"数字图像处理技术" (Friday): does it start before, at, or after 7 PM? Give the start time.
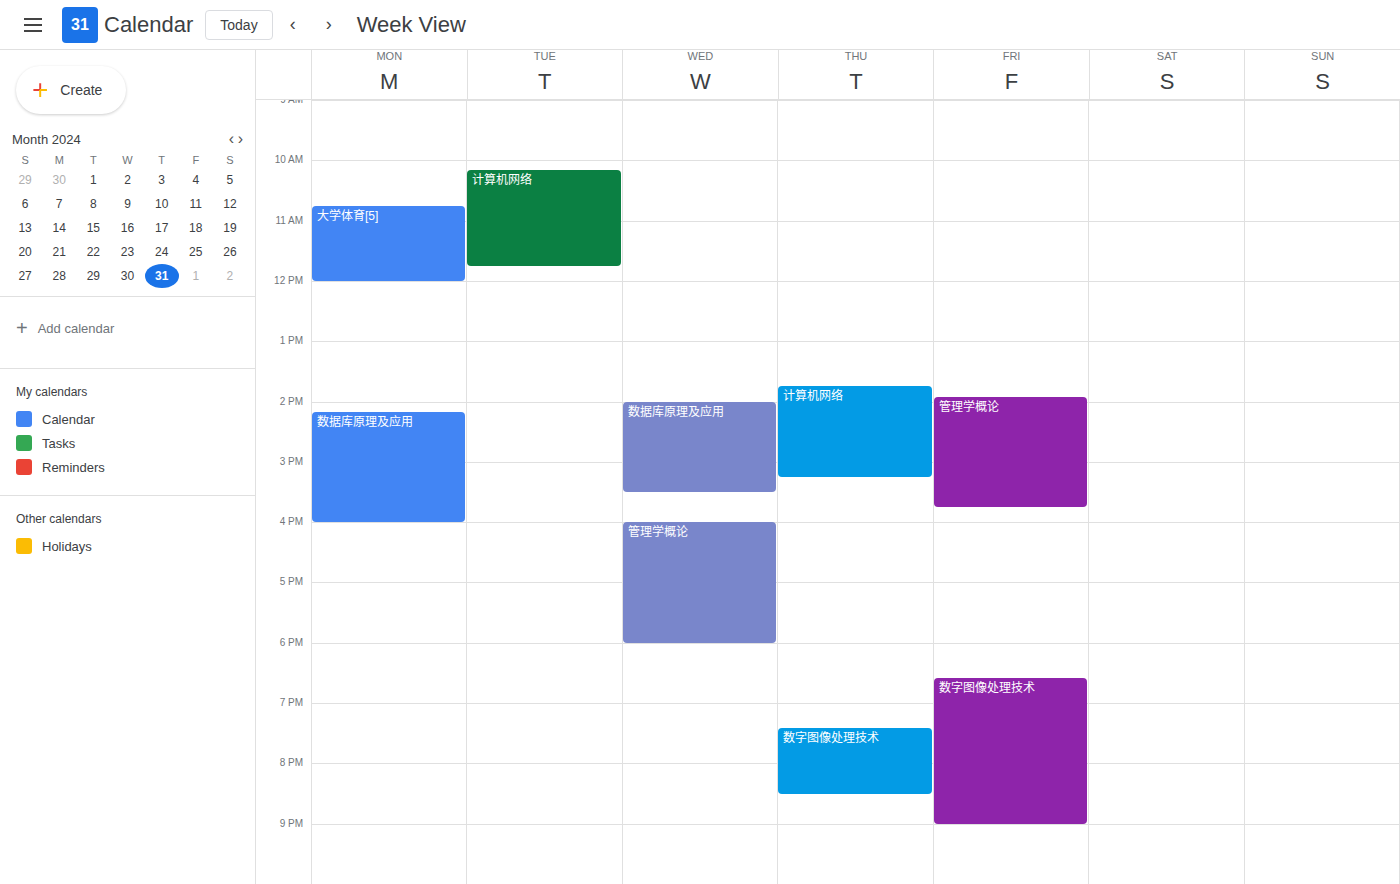
6:35 PM -- before 7 PM, 25 minutes above the 7 PM line.